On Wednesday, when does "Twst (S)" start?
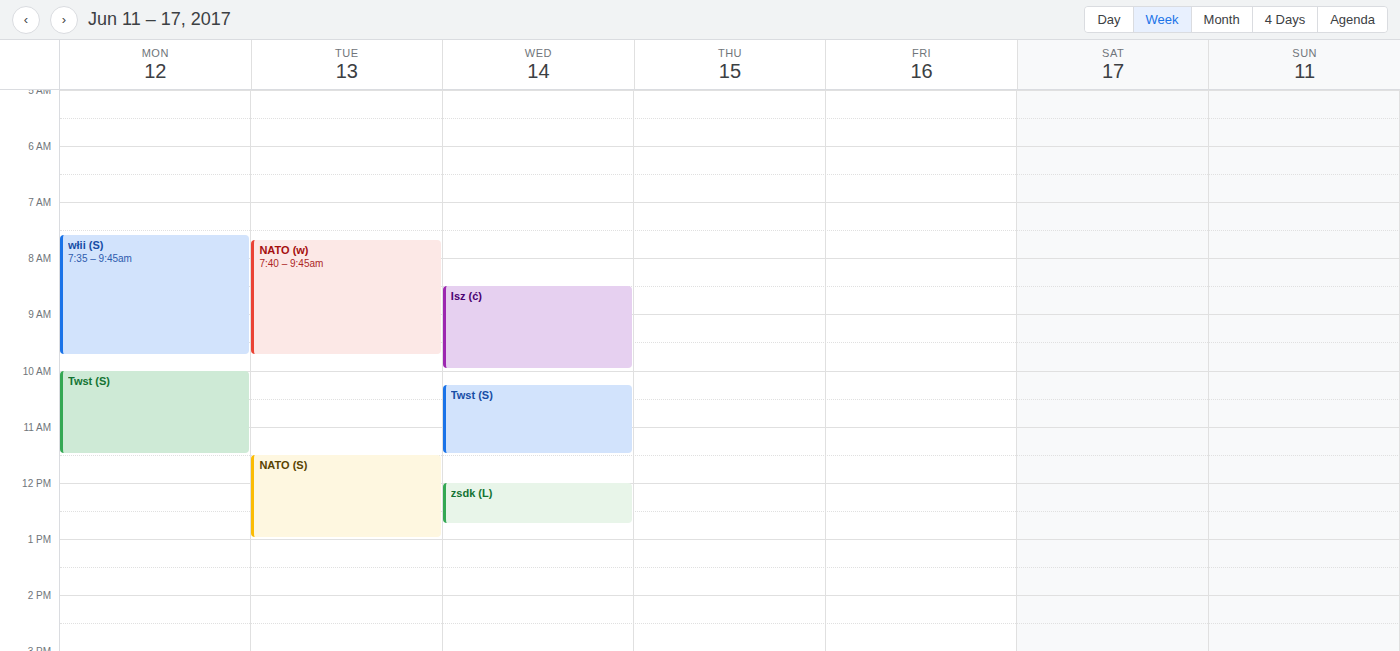
10:15 AM